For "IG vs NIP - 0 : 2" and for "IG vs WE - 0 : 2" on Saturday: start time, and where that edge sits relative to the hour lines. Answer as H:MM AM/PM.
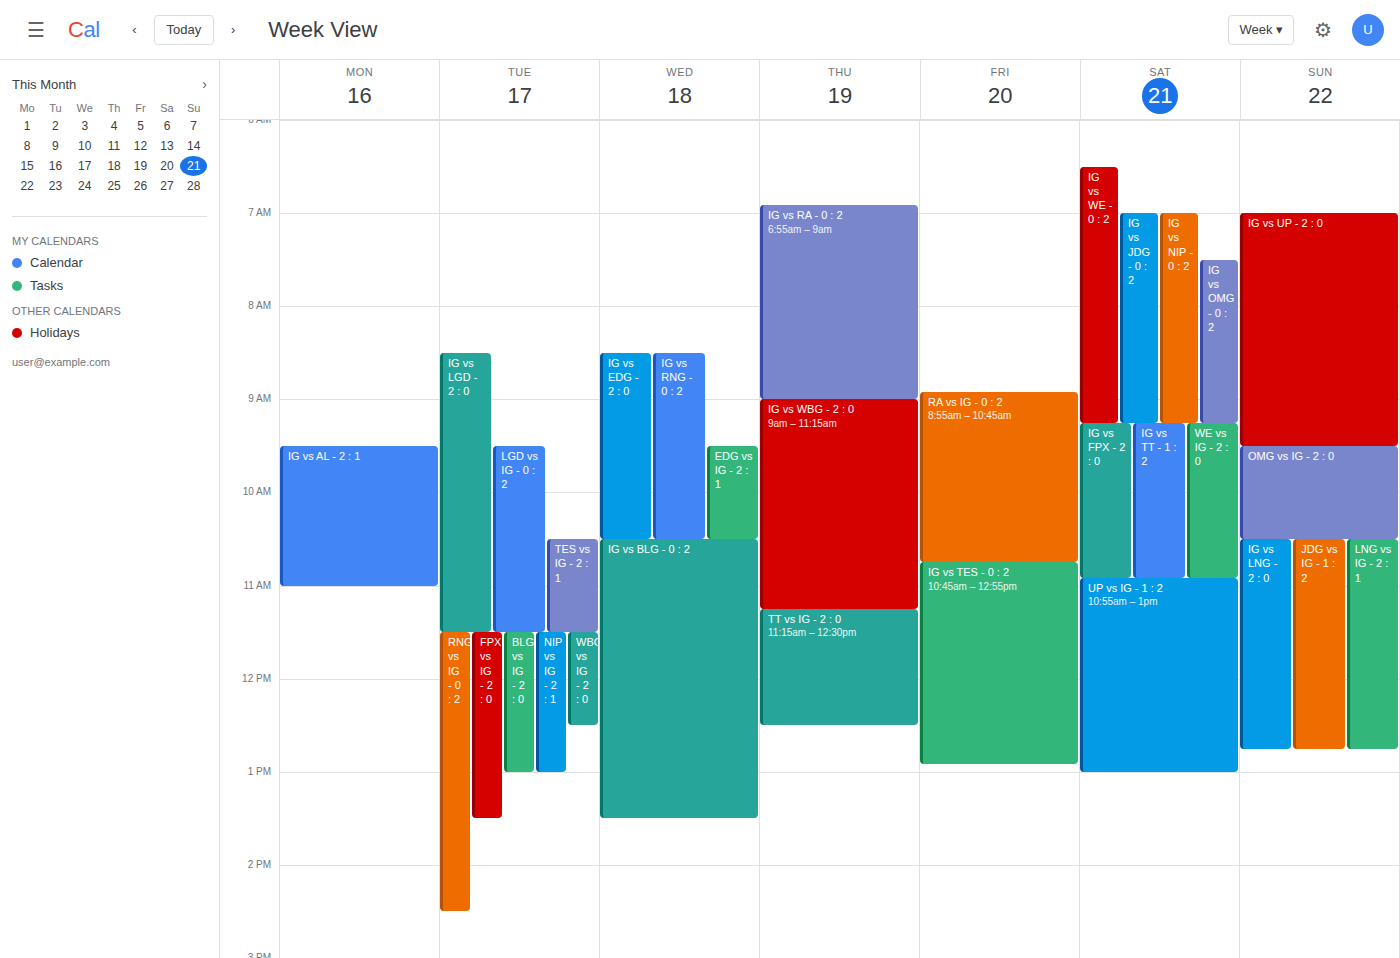
"IG vs NIP - 0 : 2": 7:00 AM, exactly on the 7 AM line. "IG vs WE - 0 : 2": 6:30 AM, halfway between the 6 AM and 7 AM lines.